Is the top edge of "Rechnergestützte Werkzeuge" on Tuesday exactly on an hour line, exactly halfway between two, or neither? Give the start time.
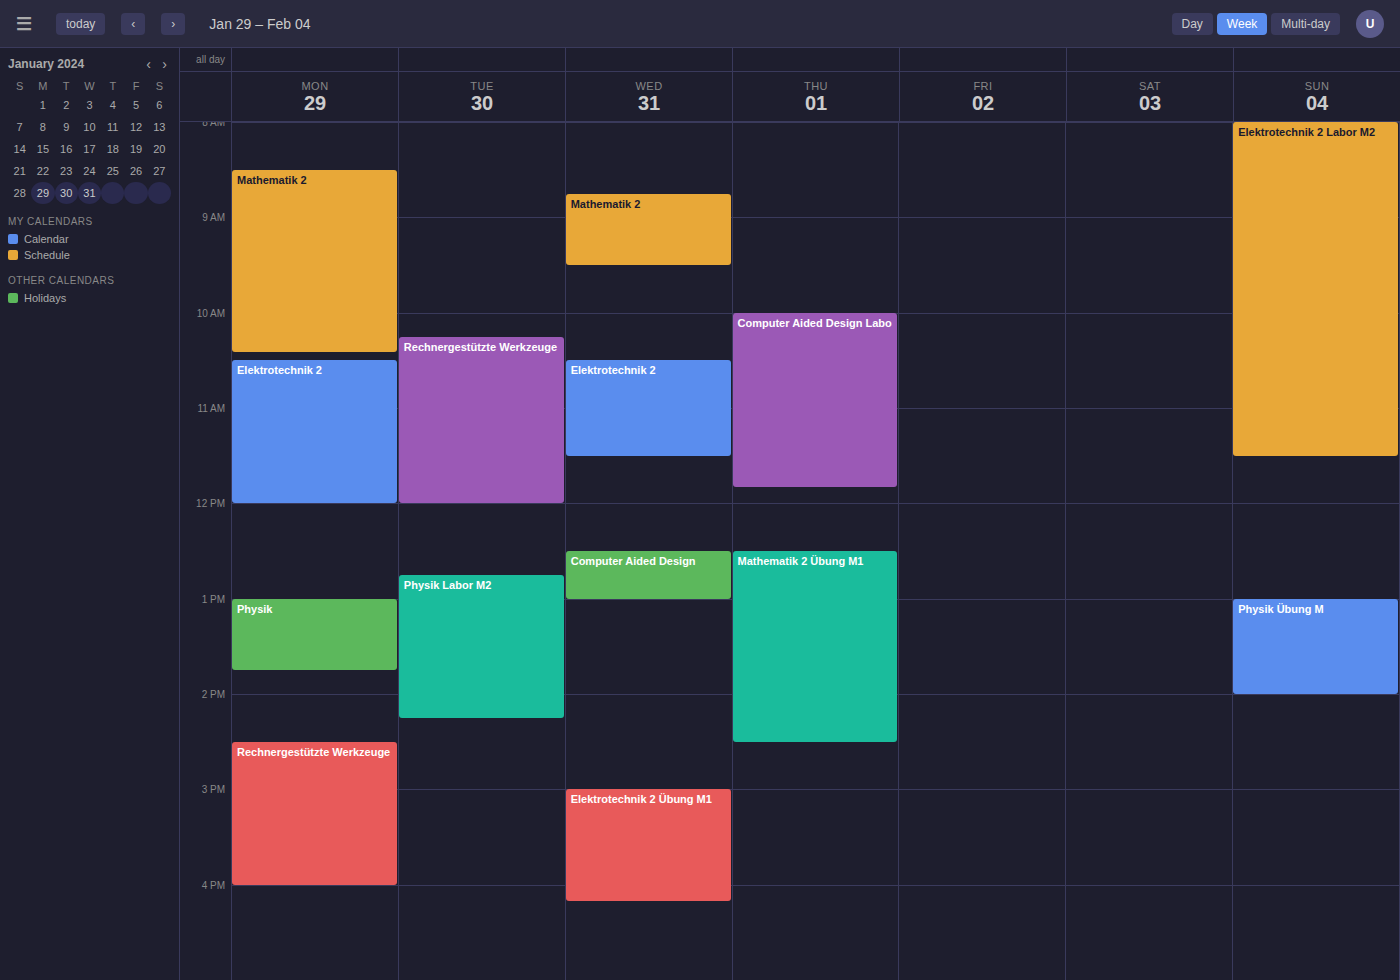
10:15 AM -- neither: a quarter of the way from the 10 AM line to the 11 AM line.